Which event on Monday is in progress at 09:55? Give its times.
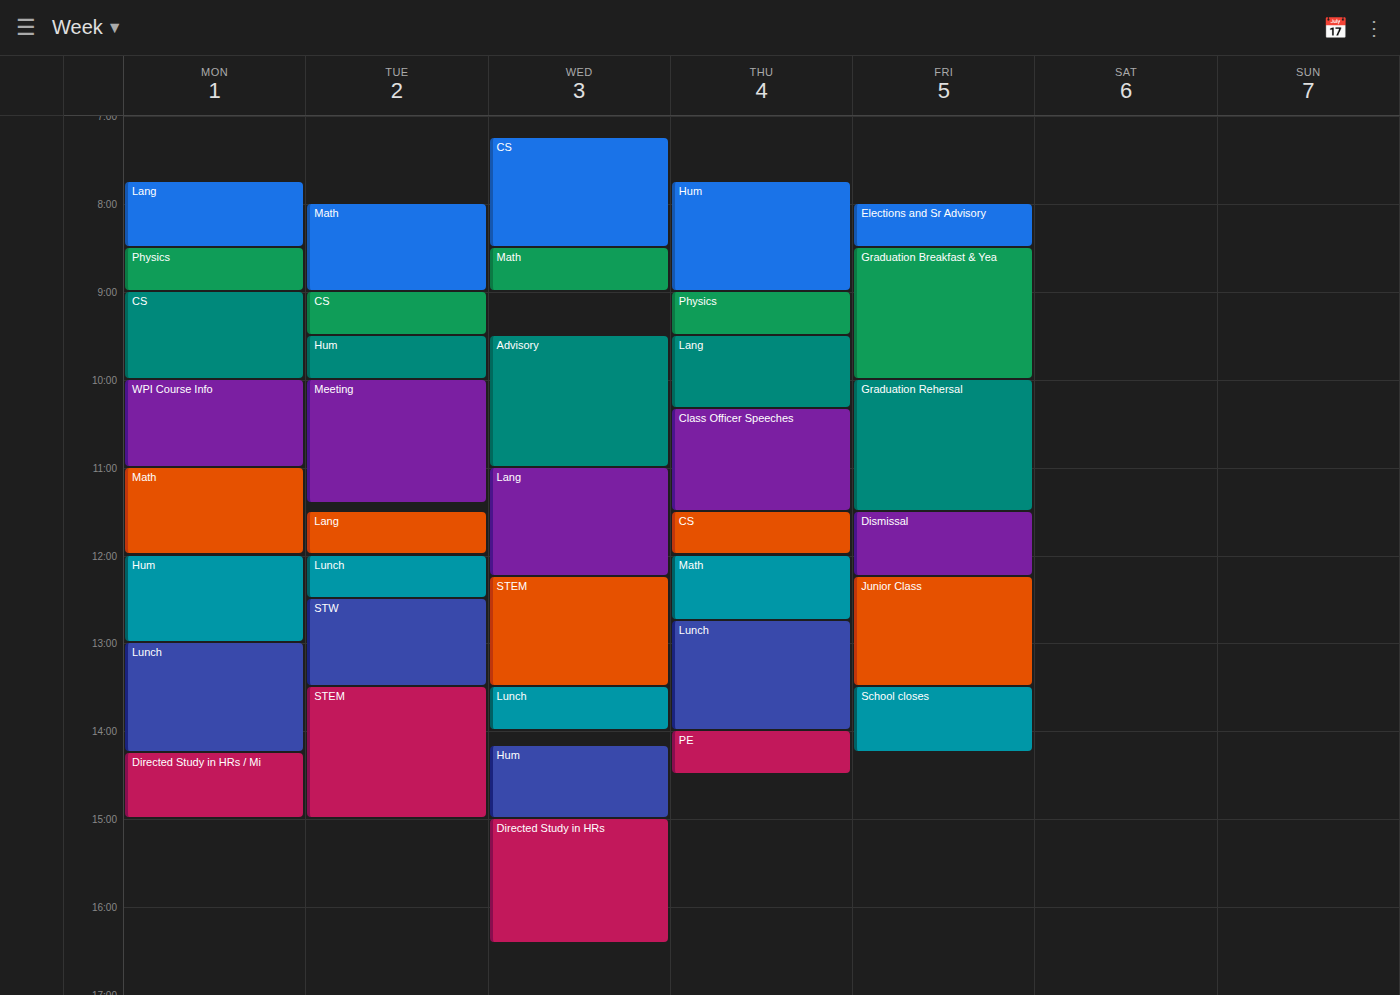
"CS", 09:00 to 10:00